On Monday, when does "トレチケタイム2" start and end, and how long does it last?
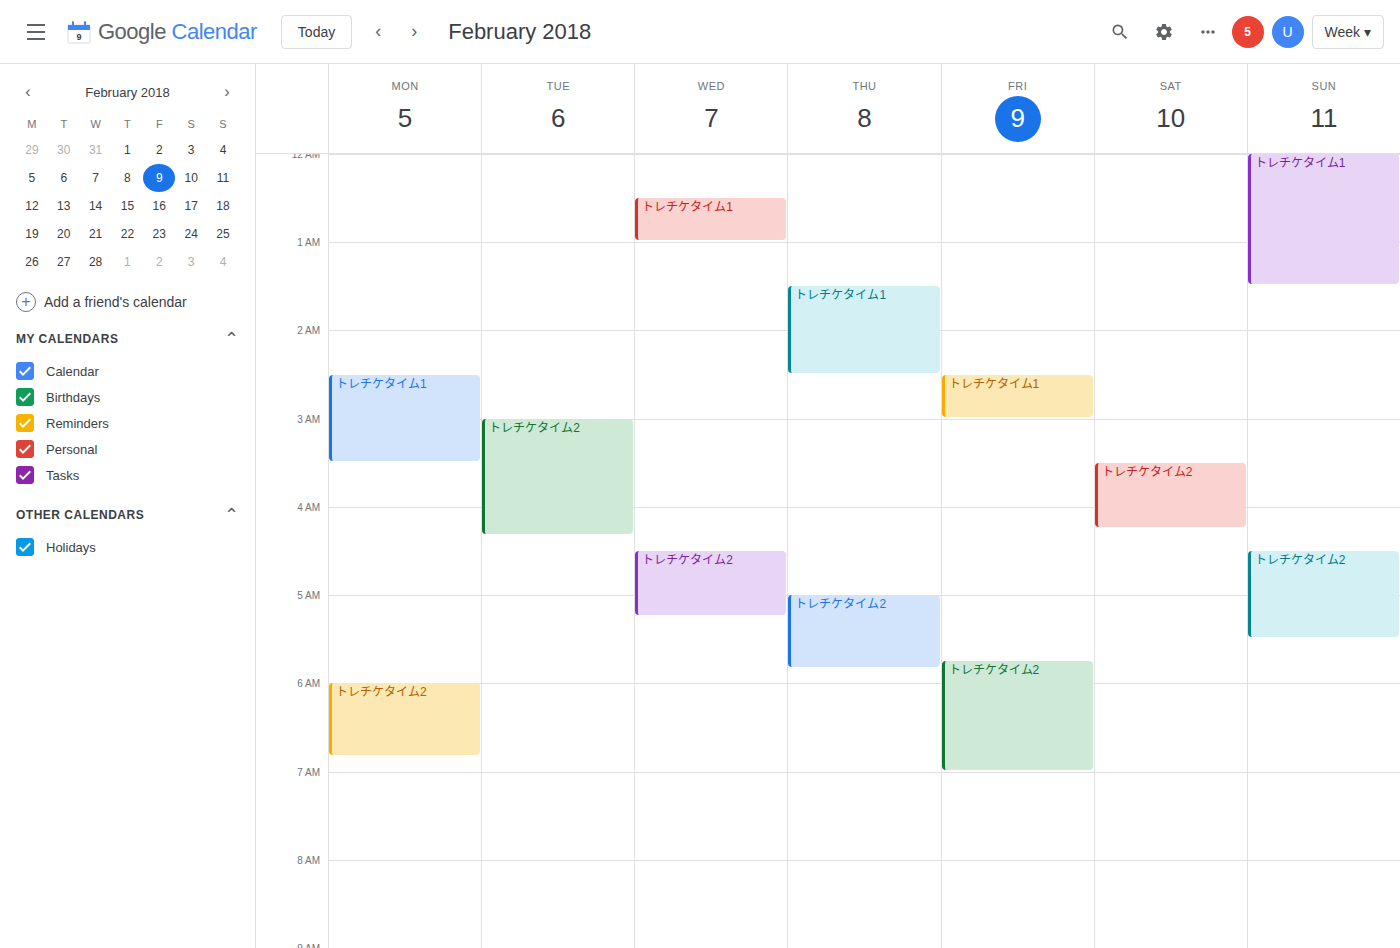
6:00 AM to 6:50 AM, 50 minutes